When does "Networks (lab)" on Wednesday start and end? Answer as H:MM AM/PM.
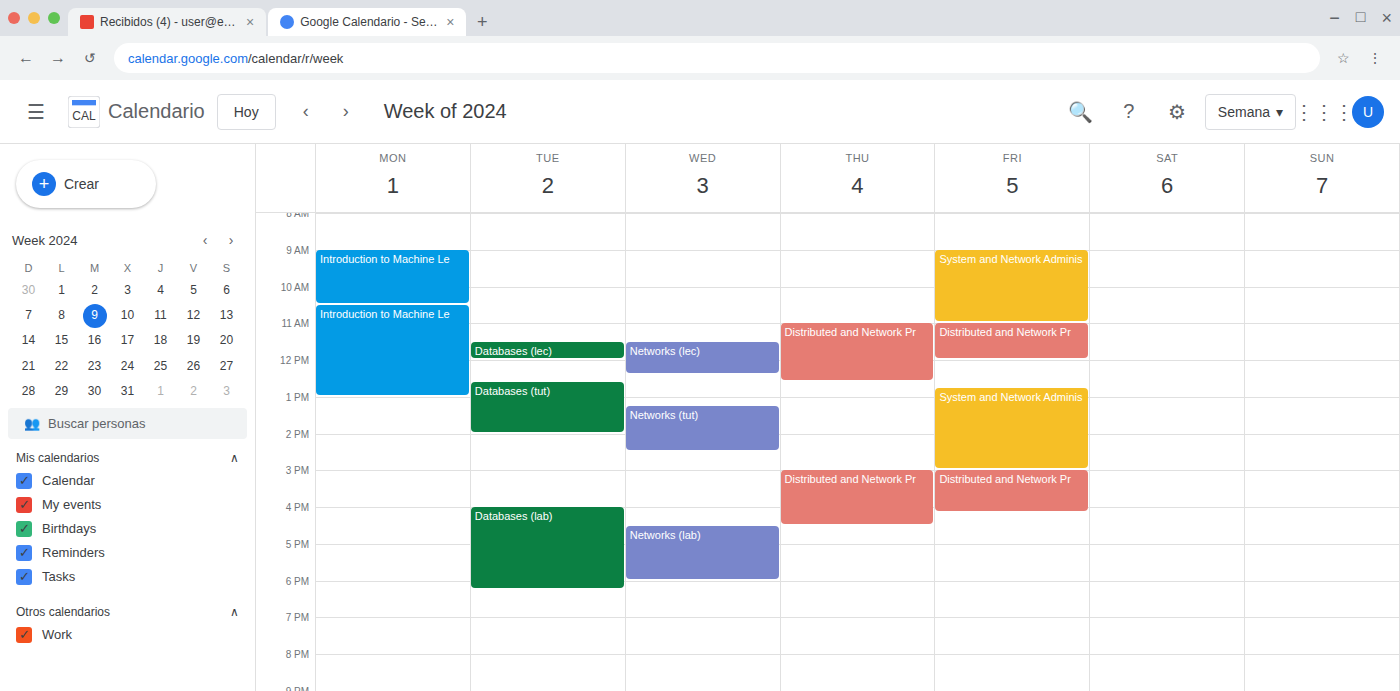
4:30 PM to 6:00 PM